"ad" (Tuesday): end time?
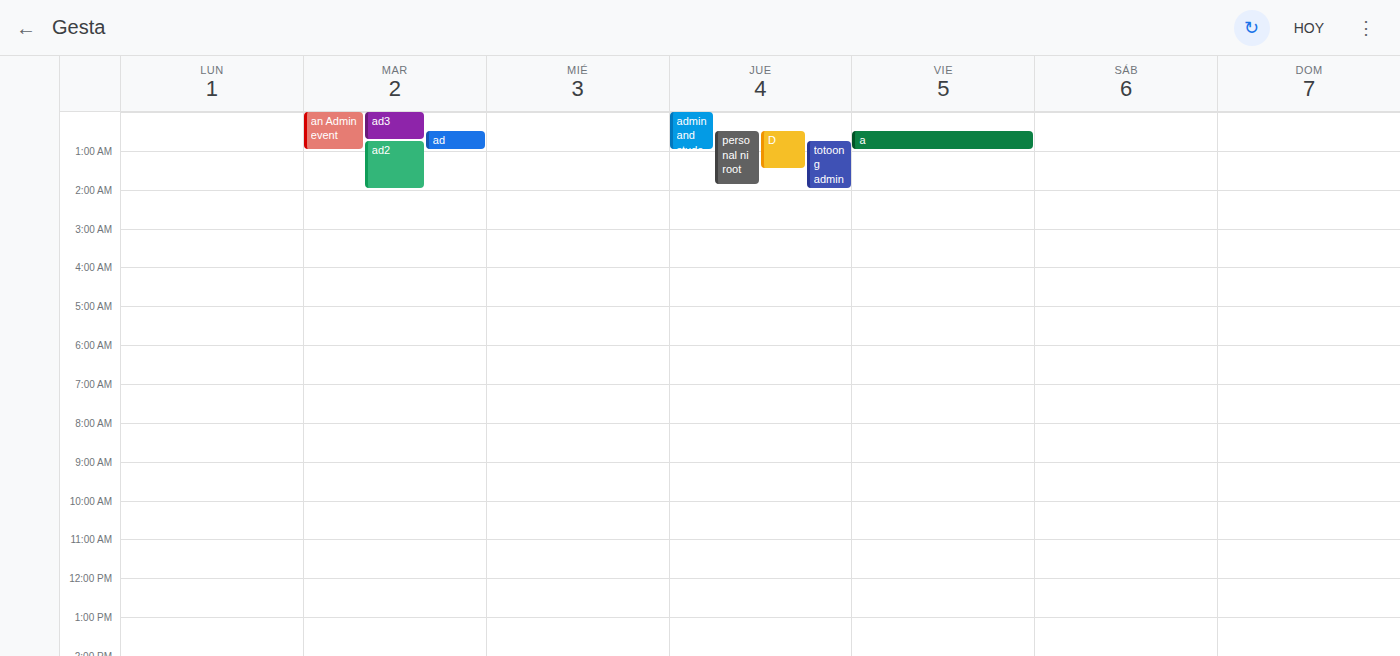
1:00 AM